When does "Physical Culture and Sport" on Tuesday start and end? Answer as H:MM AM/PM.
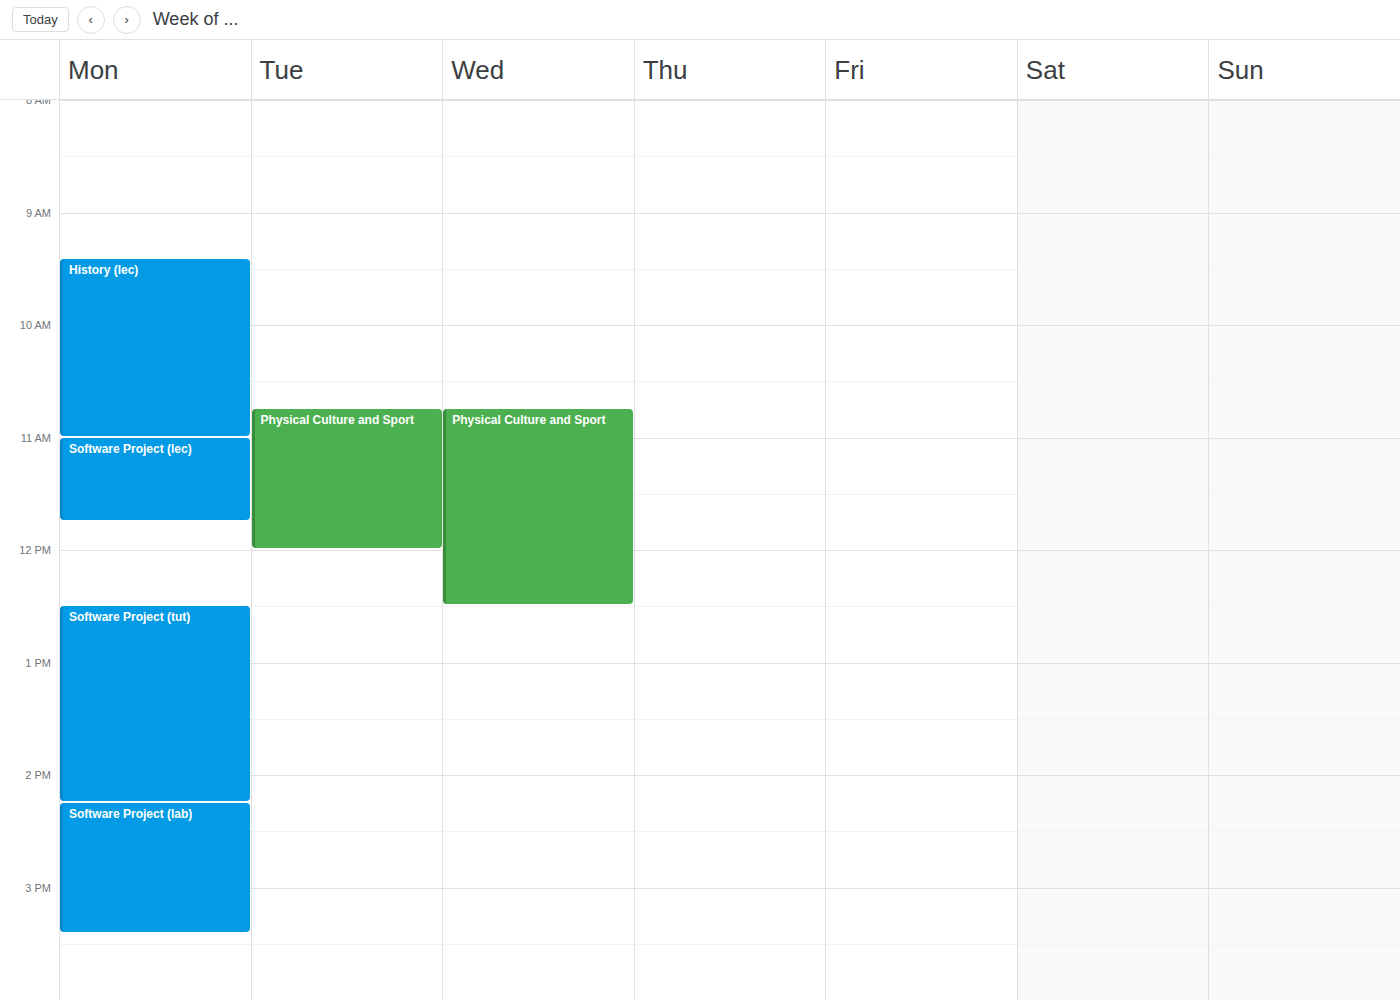
10:45 AM to 12:00 PM